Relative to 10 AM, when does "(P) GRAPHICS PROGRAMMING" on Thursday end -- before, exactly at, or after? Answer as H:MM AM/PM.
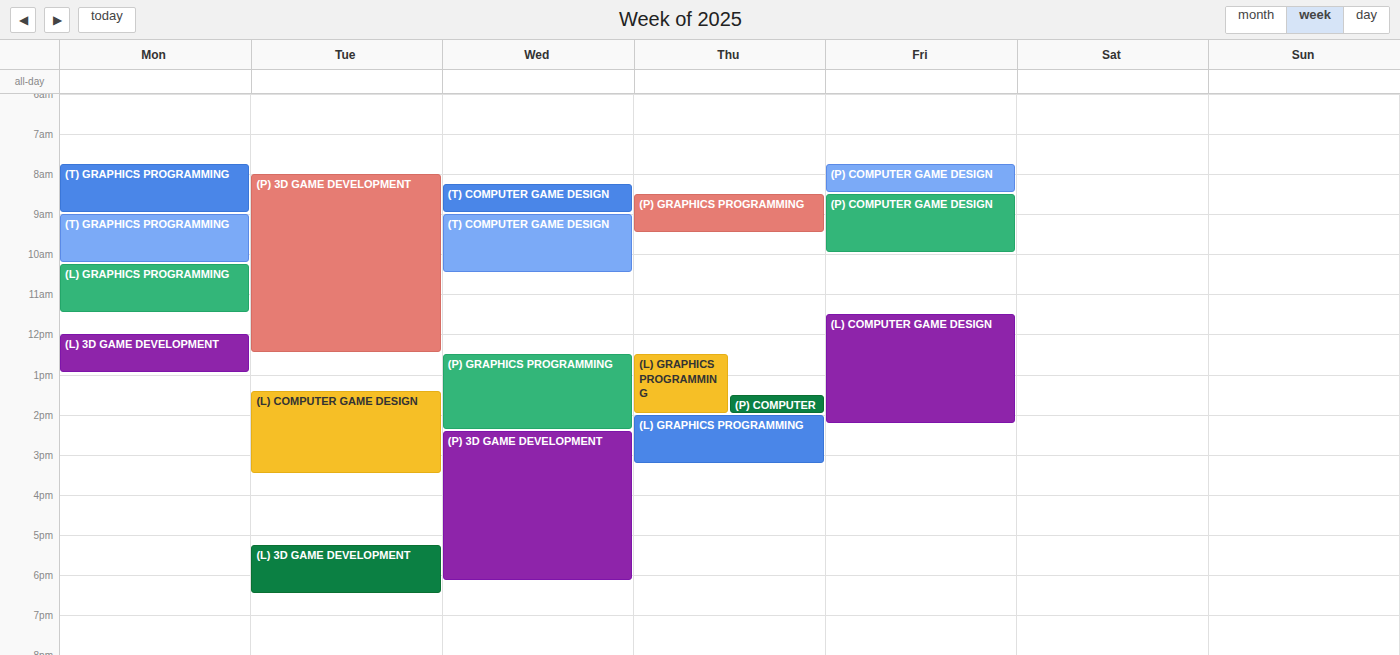
9:30 AM -- before 10 AM, 30 minutes above the 10 AM line.